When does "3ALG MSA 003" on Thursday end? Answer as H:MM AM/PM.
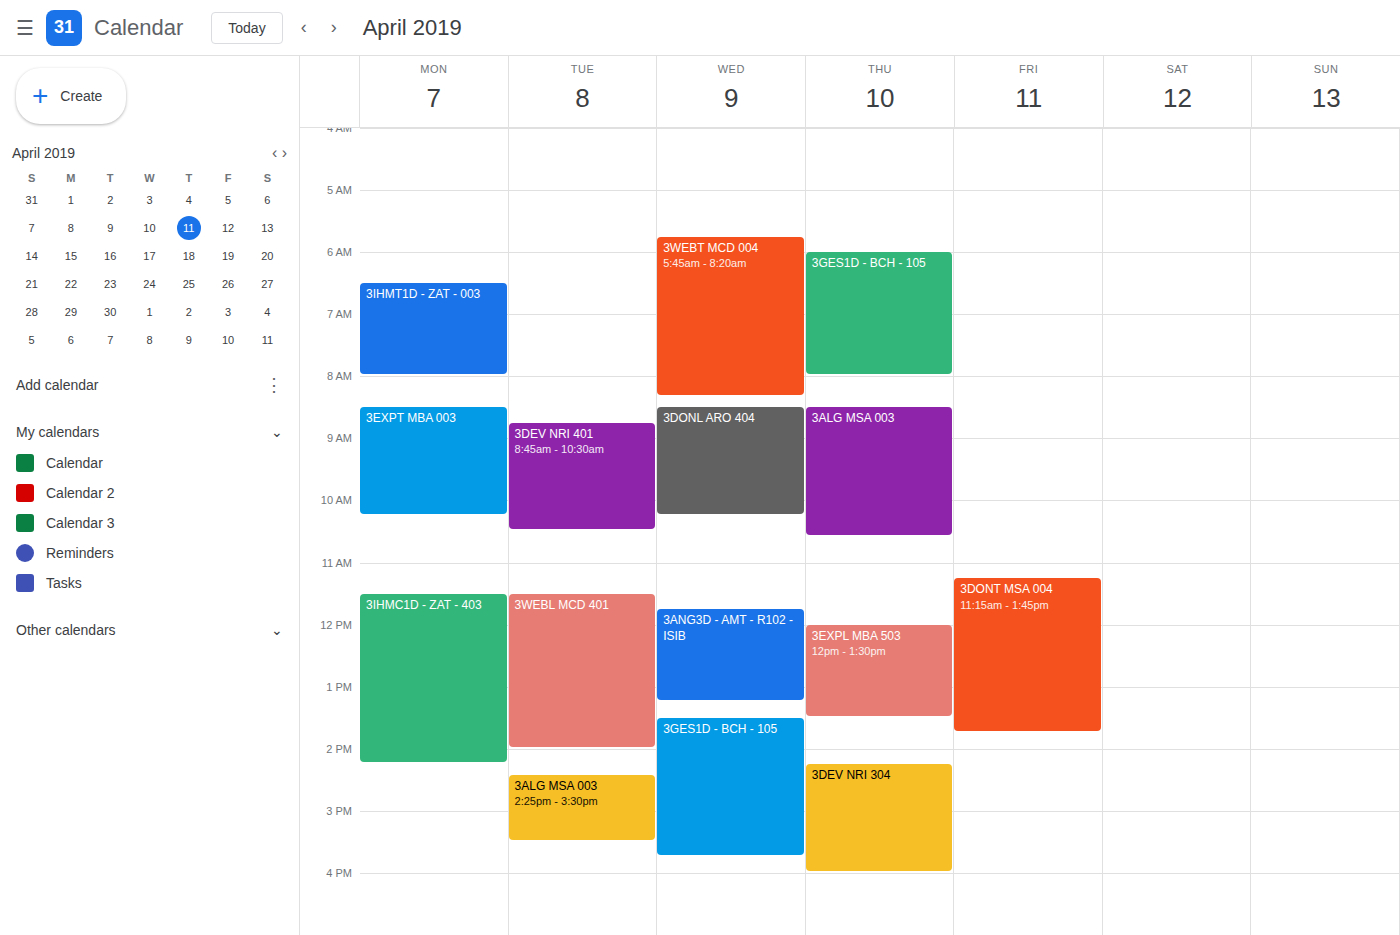
10:35 AM